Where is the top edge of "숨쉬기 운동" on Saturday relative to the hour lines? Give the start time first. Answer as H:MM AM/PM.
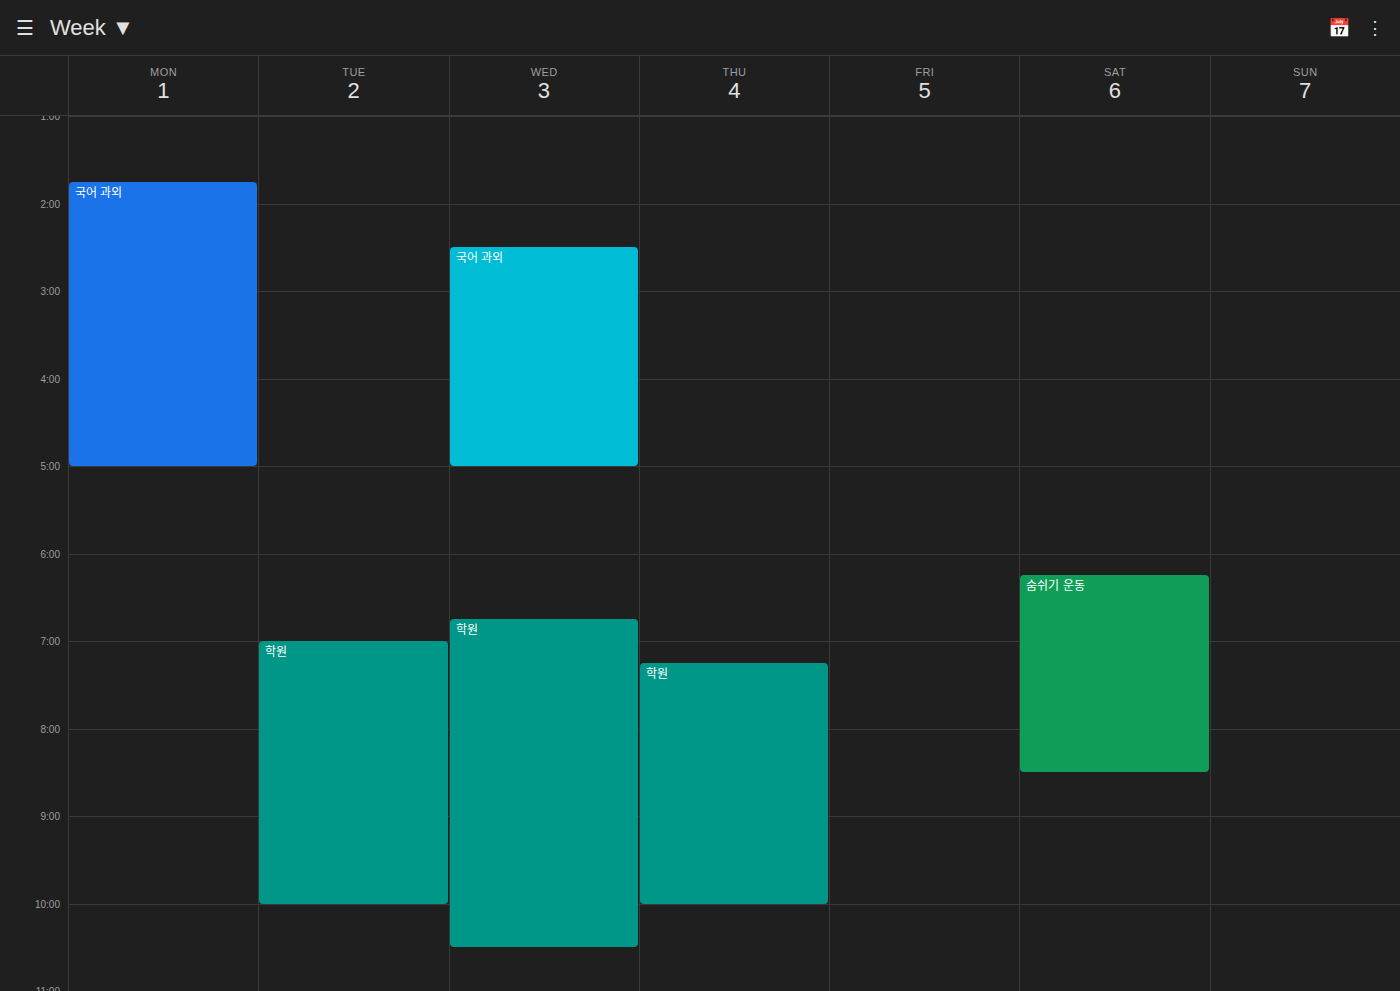
6:15 PM -- neither: a quarter of the way from the 6 PM line to the 7 PM line.